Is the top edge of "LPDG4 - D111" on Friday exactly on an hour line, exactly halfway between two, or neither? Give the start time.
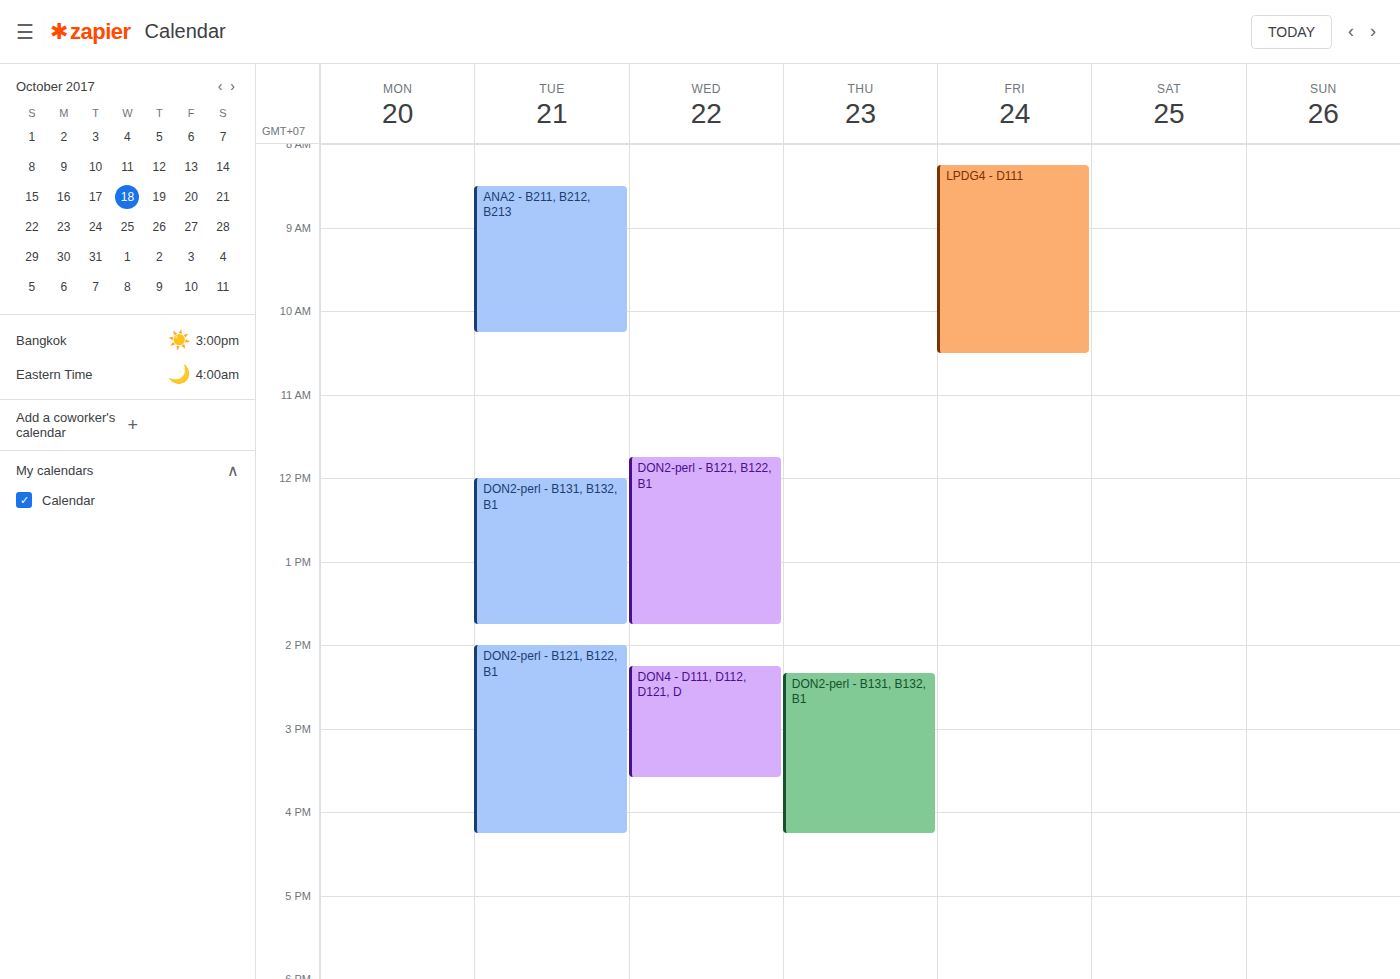
8:15 AM -- neither: a quarter of the way from the 8 AM line to the 9 AM line.